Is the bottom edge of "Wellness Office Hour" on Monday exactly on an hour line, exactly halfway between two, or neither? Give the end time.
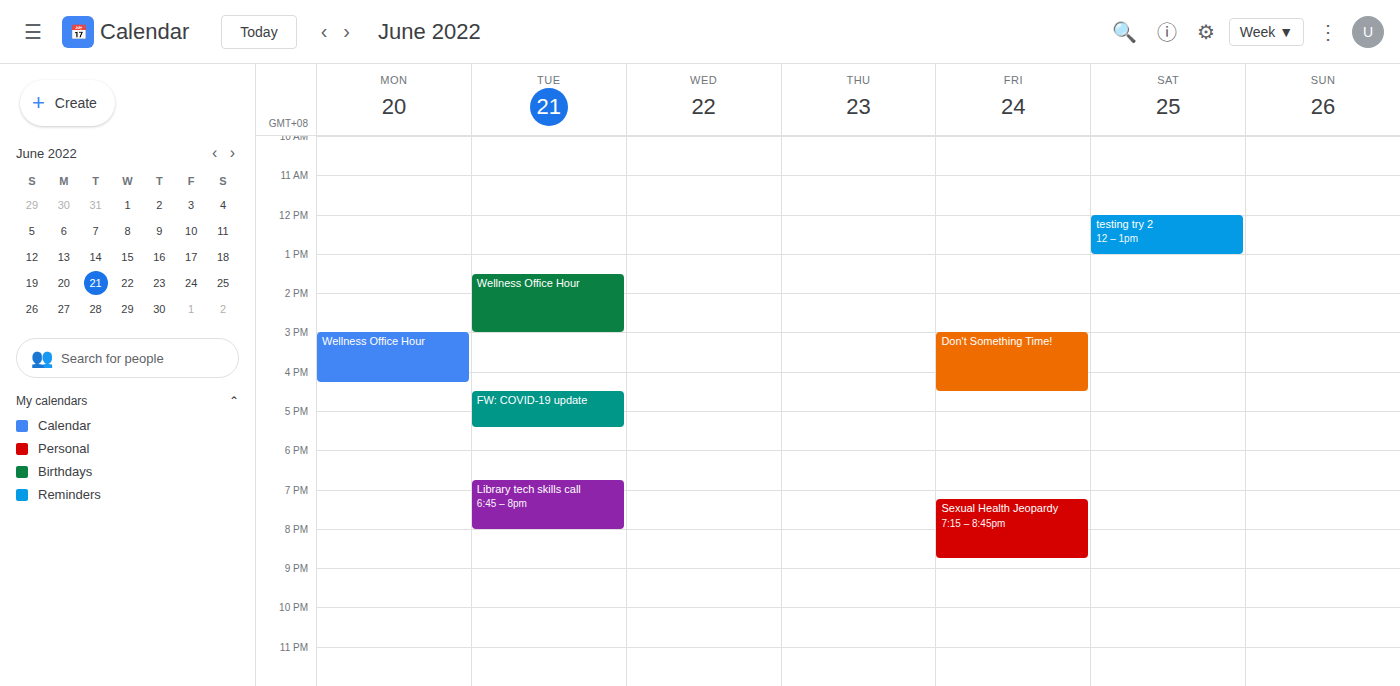
4:15 PM -- neither: a quarter of the way from the 4 PM line to the 5 PM line.